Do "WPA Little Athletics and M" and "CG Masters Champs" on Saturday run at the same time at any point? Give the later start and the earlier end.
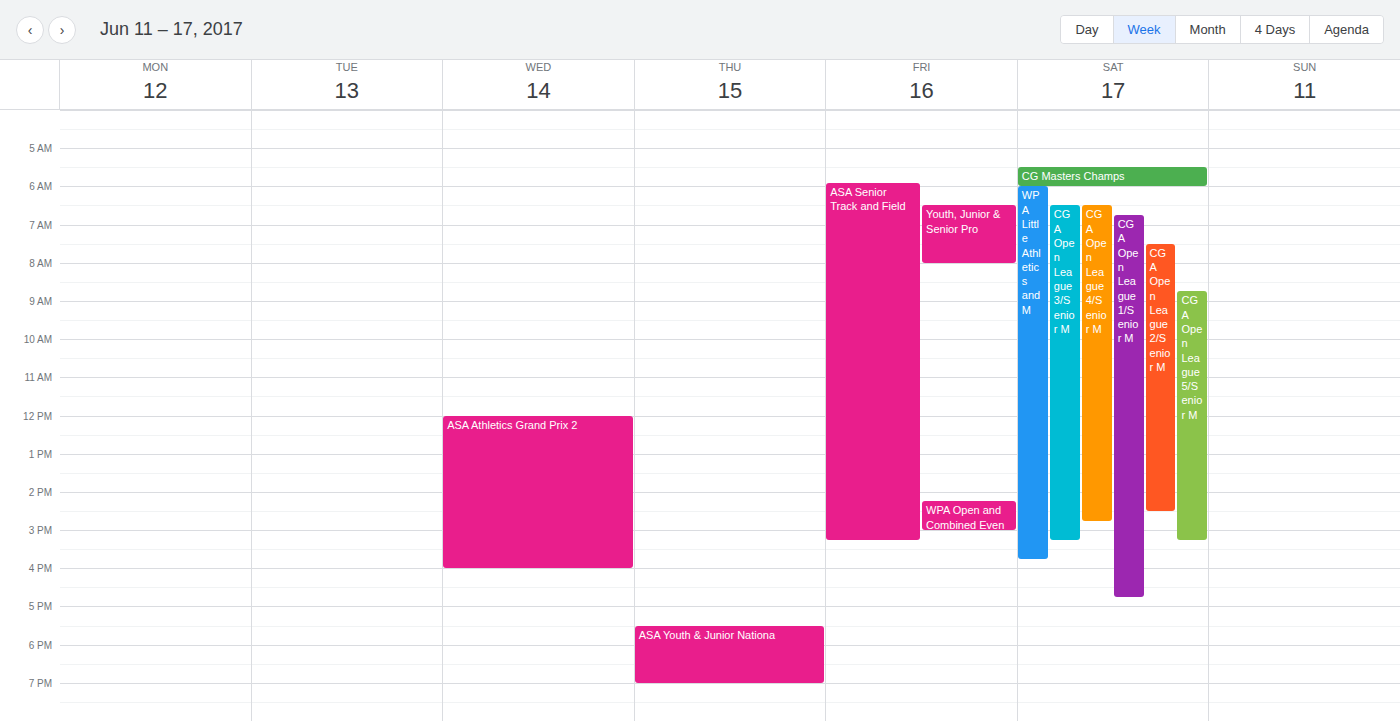
"CG Masters Champs" ends at 06:00, exactly when "WPA Little Athletics and M" starts -- they touch but do not overlap.